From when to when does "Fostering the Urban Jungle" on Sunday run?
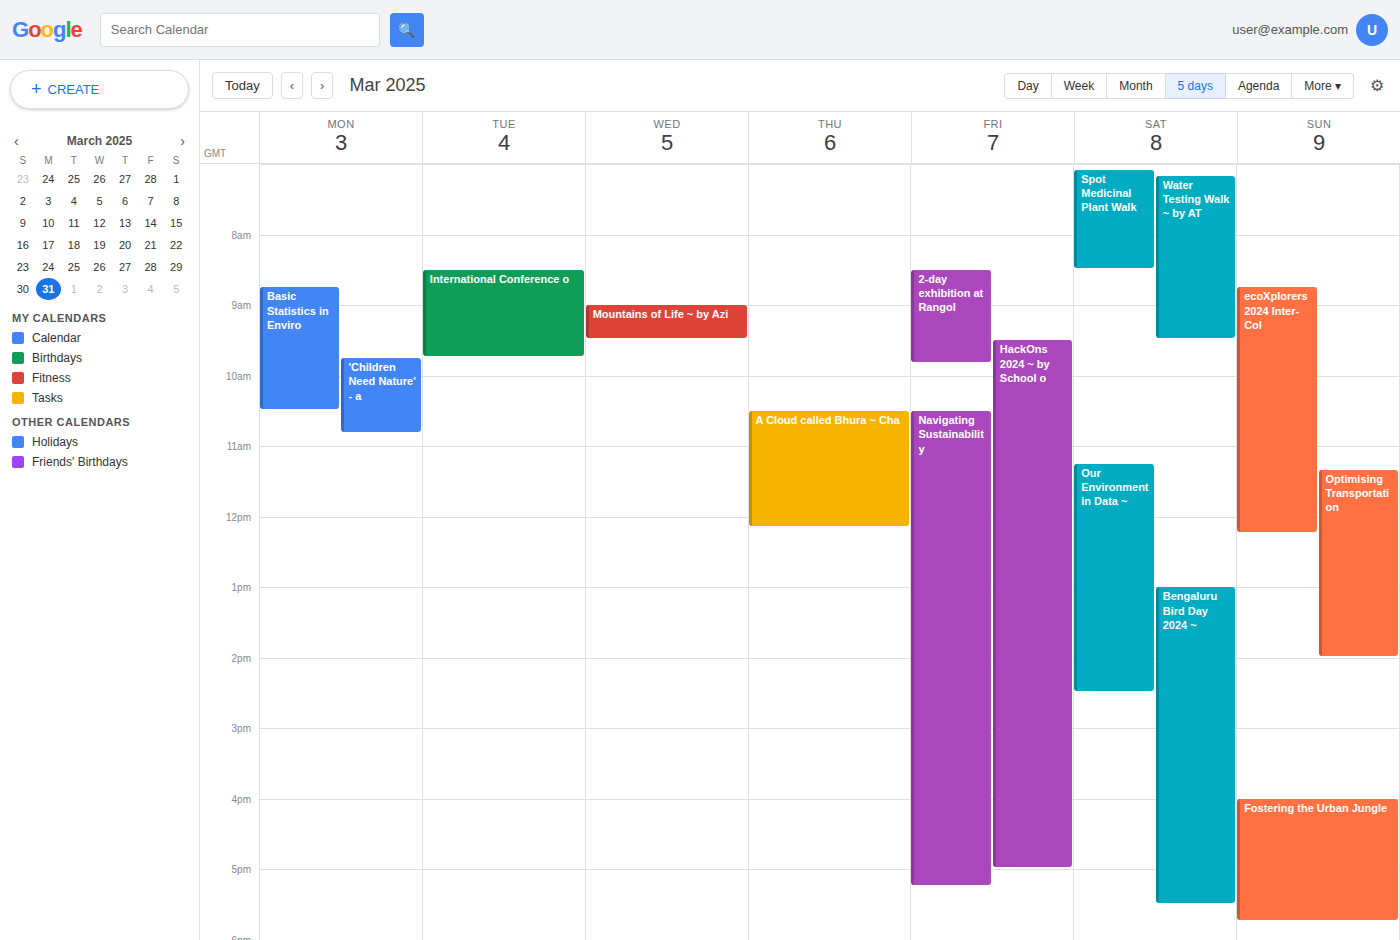
4:00 PM to 5:45 PM